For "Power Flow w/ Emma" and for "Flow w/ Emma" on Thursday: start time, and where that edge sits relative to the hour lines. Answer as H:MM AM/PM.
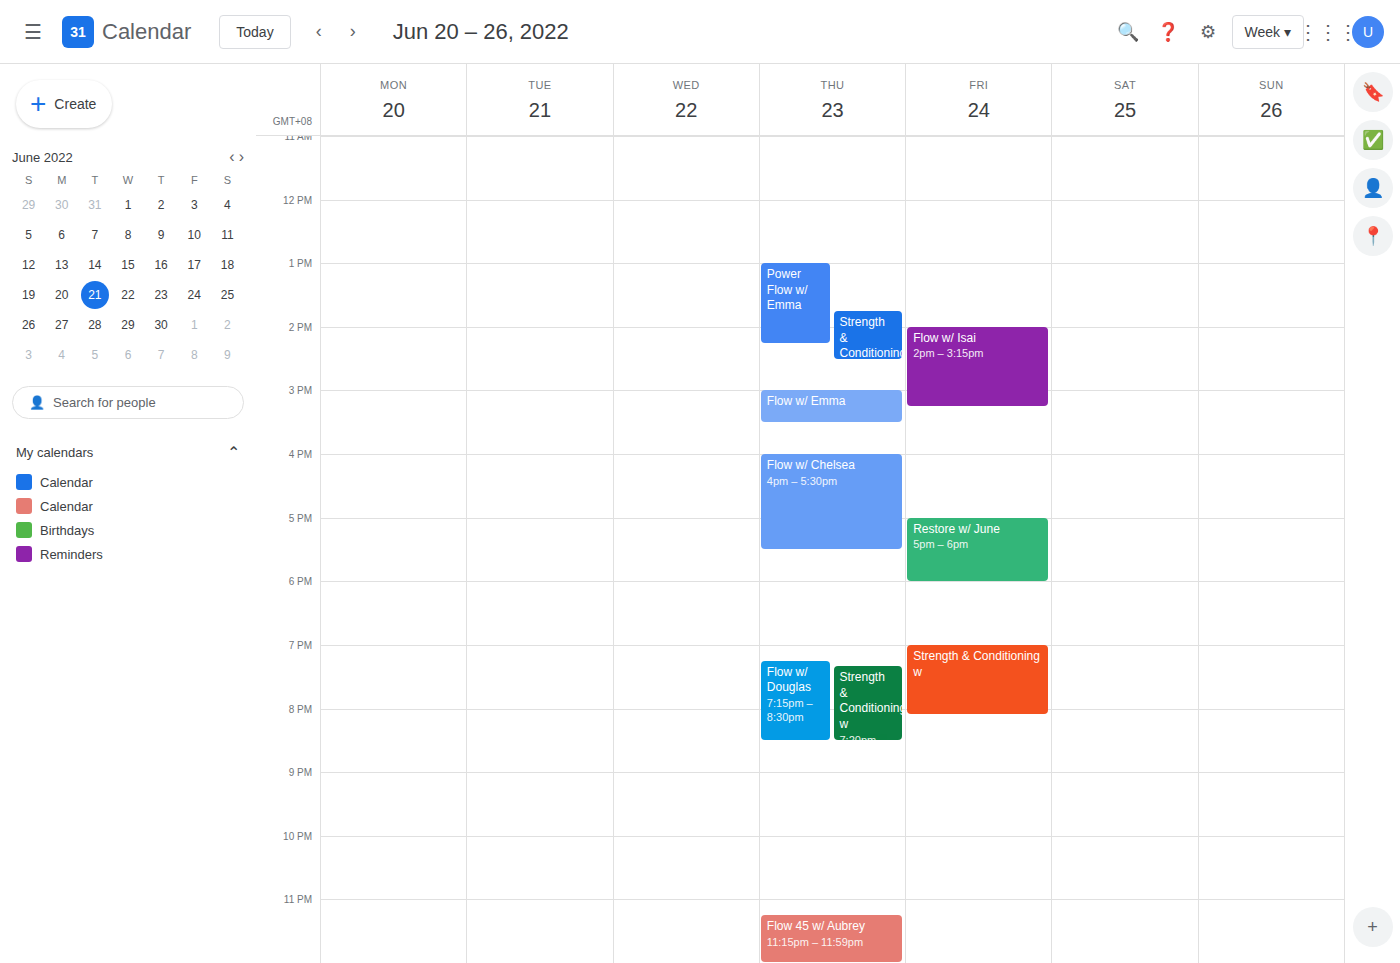
"Power Flow w/ Emma": 1:00 PM, exactly on the 1 PM line. "Flow w/ Emma": 3:00 PM, exactly on the 3 PM line.